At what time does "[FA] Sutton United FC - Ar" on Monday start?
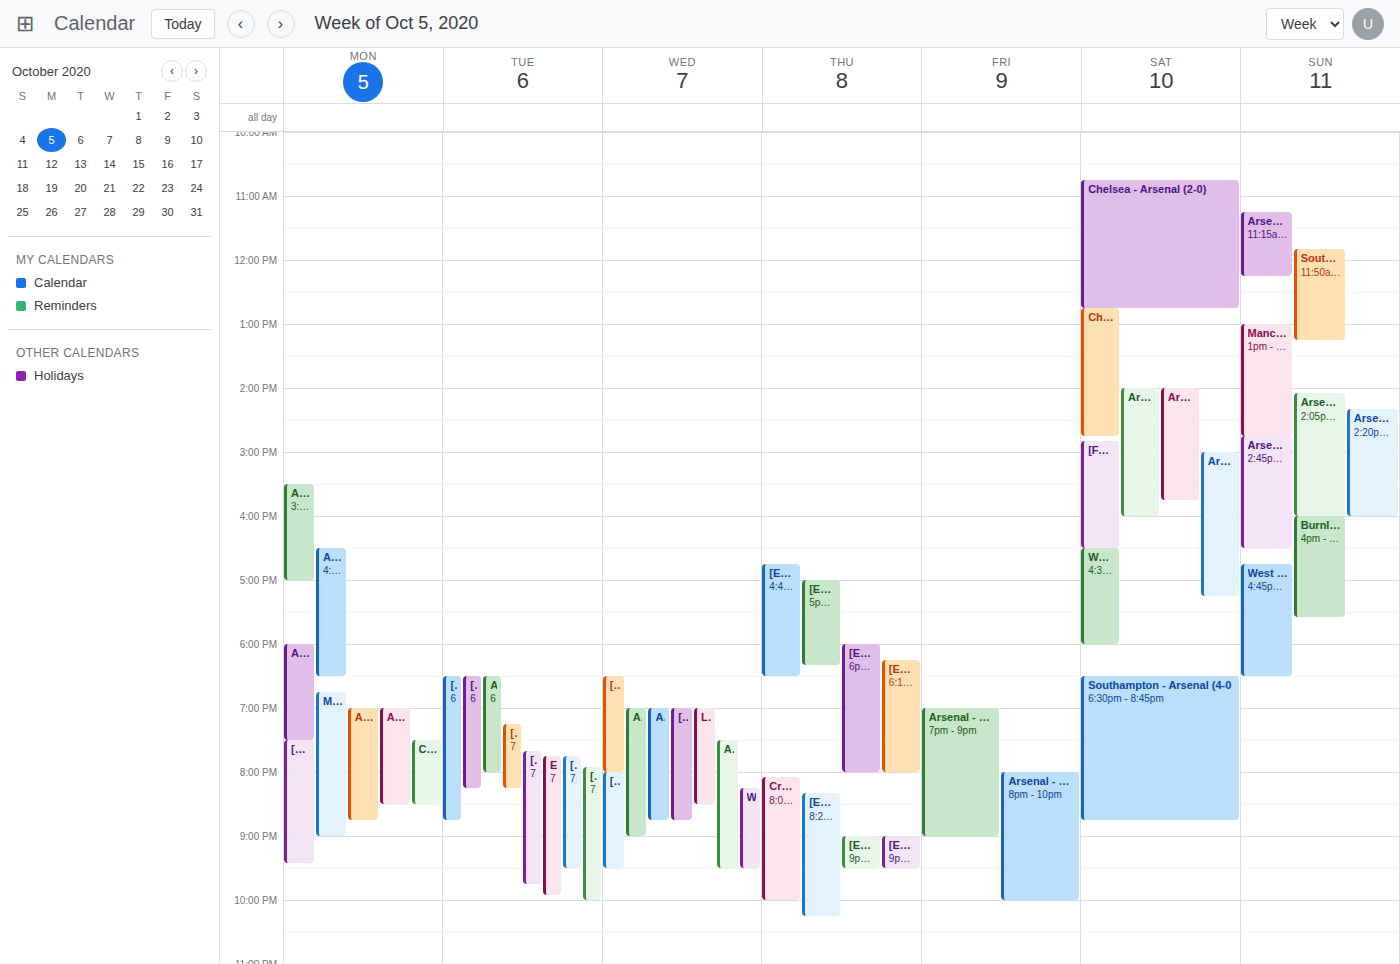
19:30